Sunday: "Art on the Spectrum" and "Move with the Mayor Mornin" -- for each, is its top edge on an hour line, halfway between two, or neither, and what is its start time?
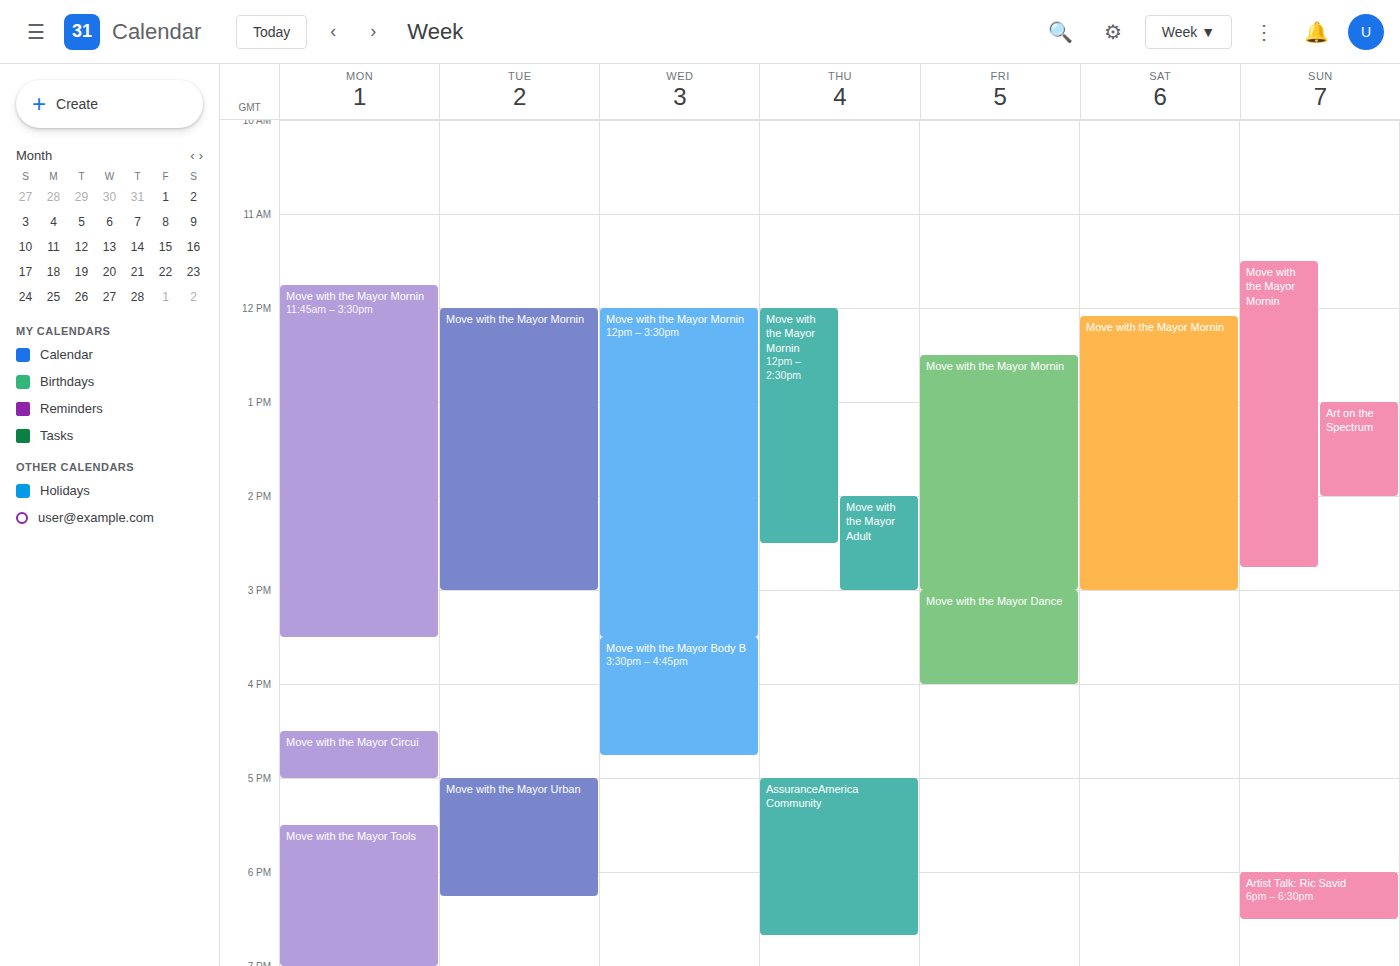
"Art on the Spectrum": 1:00 PM, exactly on the 1 PM line. "Move with the Mayor Mornin": 11:30 AM, halfway between the 11 AM and 12 PM lines.